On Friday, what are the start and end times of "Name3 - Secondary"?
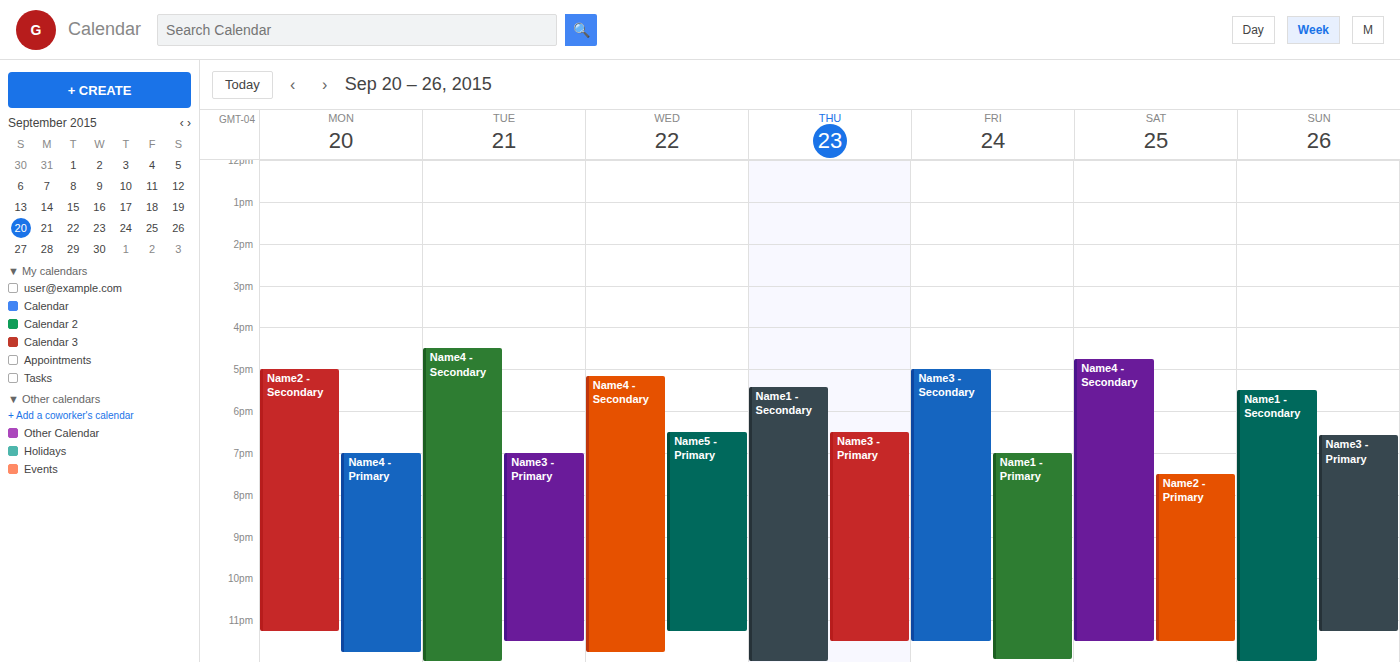
5:00 PM to 11:30 PM